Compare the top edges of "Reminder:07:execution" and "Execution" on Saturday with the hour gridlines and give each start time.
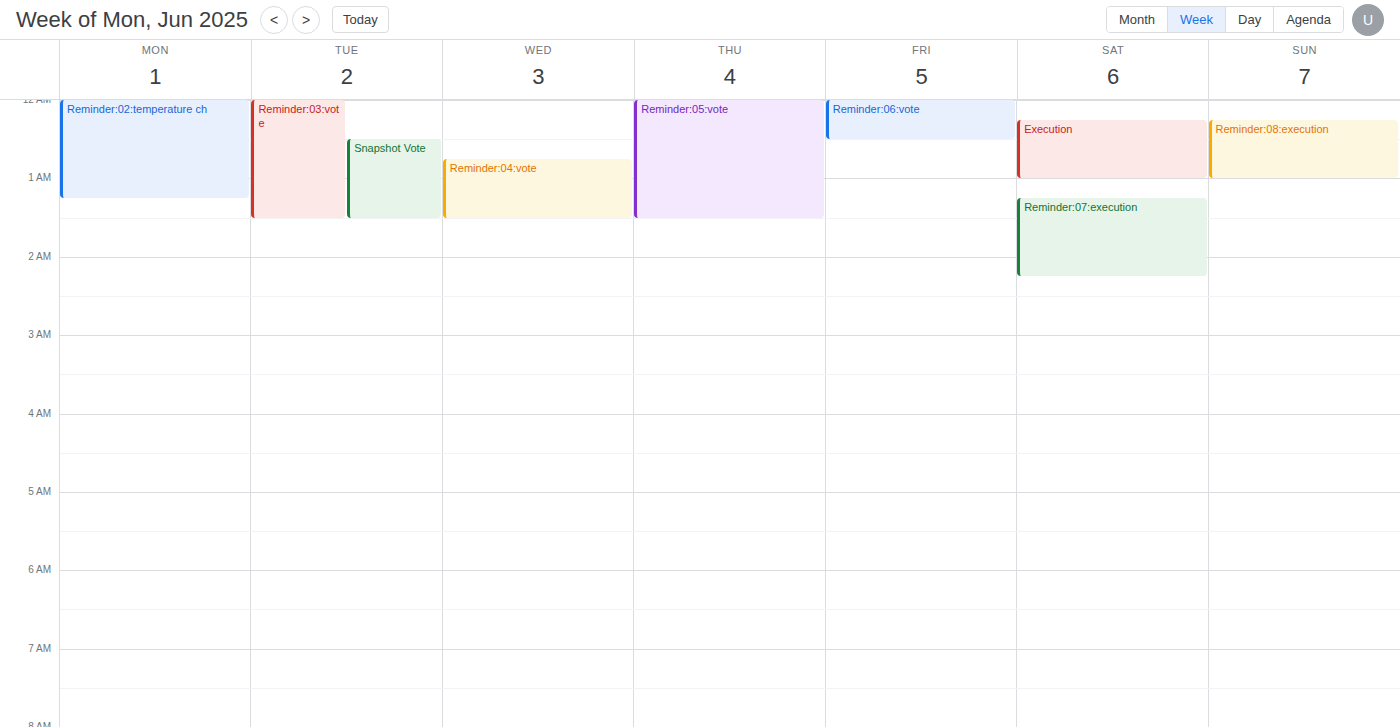
"Reminder:07:execution": 01:15, neither: a quarter of the way from the 01:00 line to the 02:00 line. "Execution": 00:15, neither: a quarter of the way from the 00:00 line to the 01:00 line.